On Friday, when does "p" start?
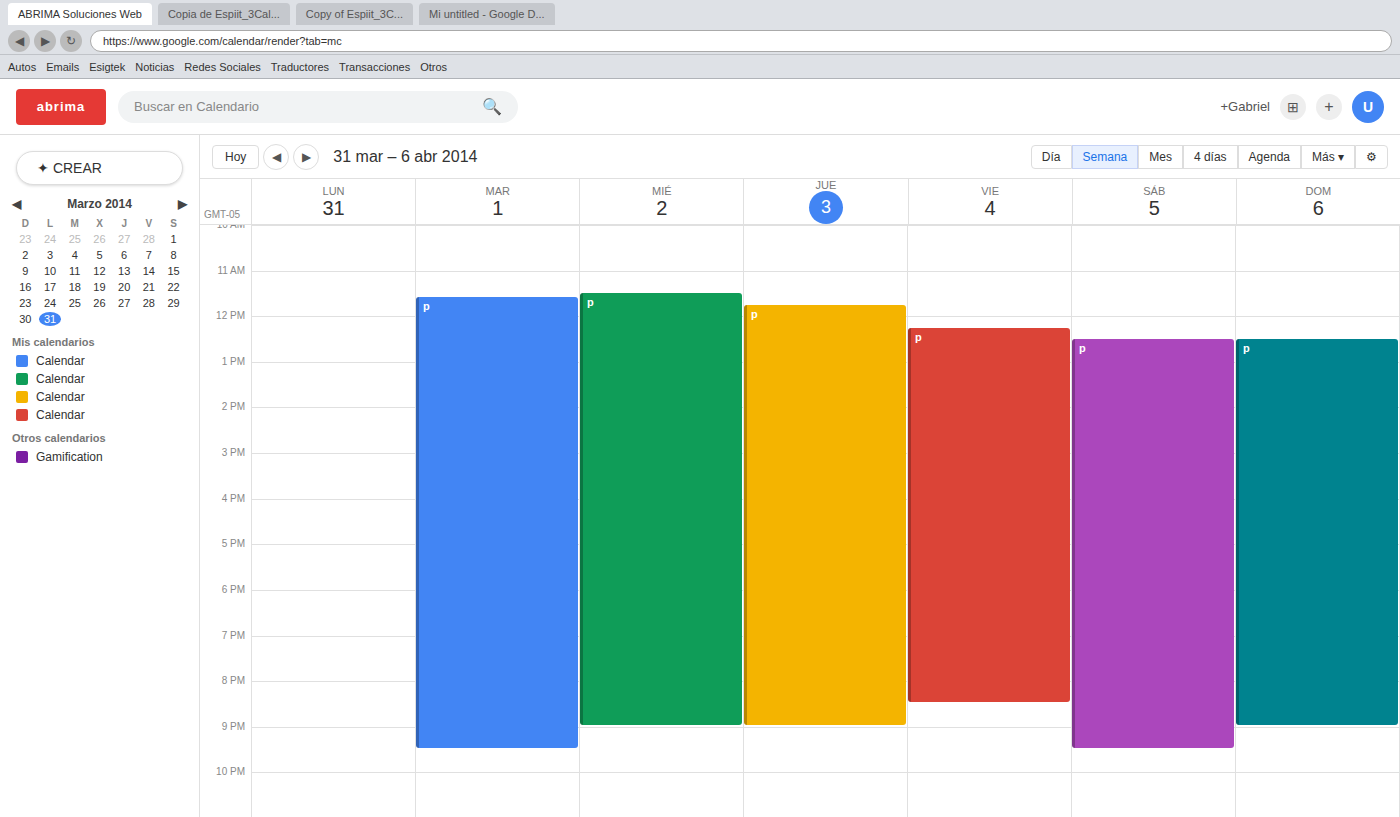
12:15 PM